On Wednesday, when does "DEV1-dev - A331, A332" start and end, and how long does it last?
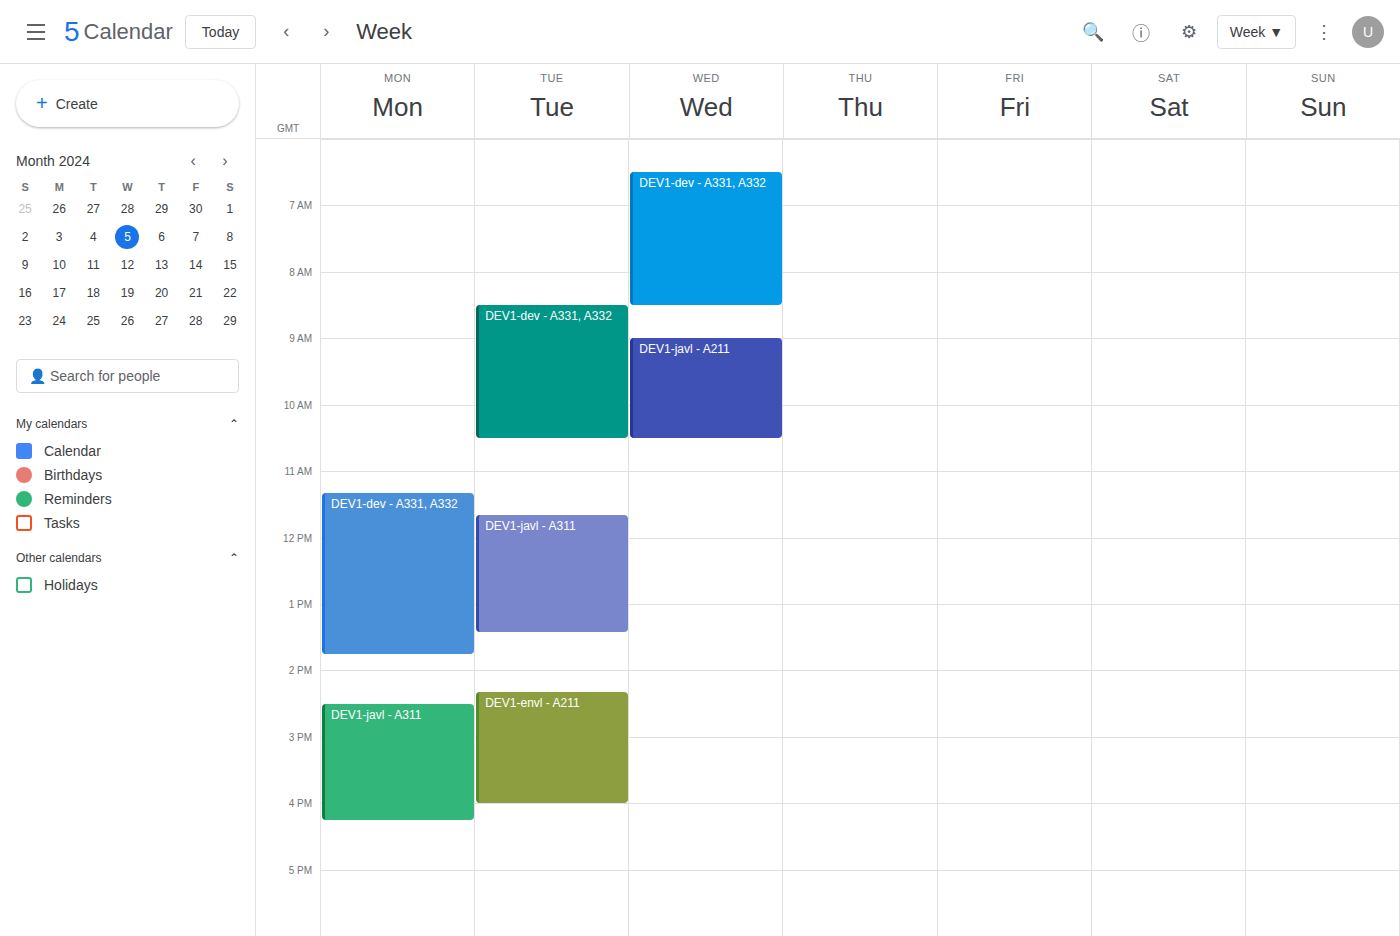
6:30 AM to 8:30 AM, 2 hours